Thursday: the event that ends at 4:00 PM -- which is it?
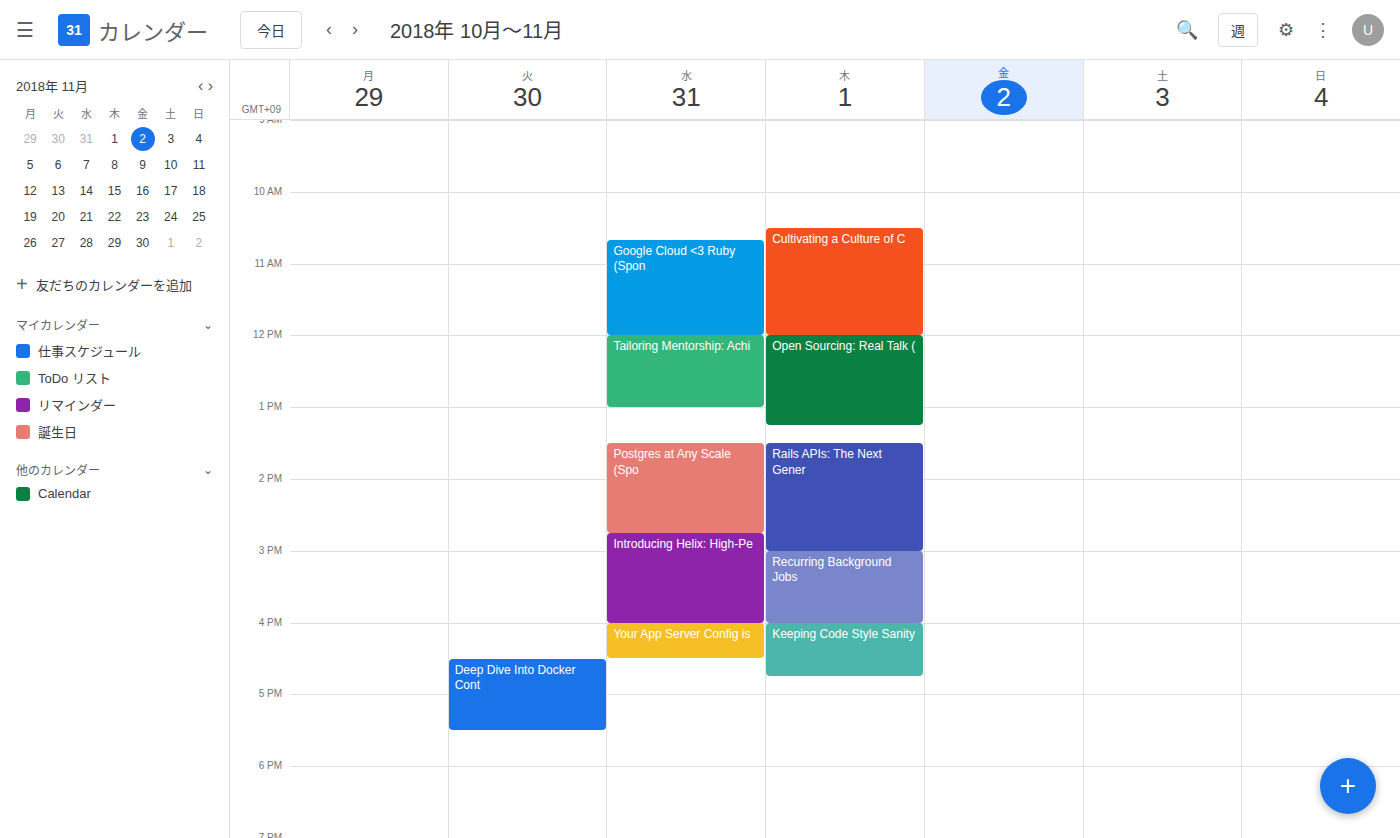
"Recurring Background Jobs"